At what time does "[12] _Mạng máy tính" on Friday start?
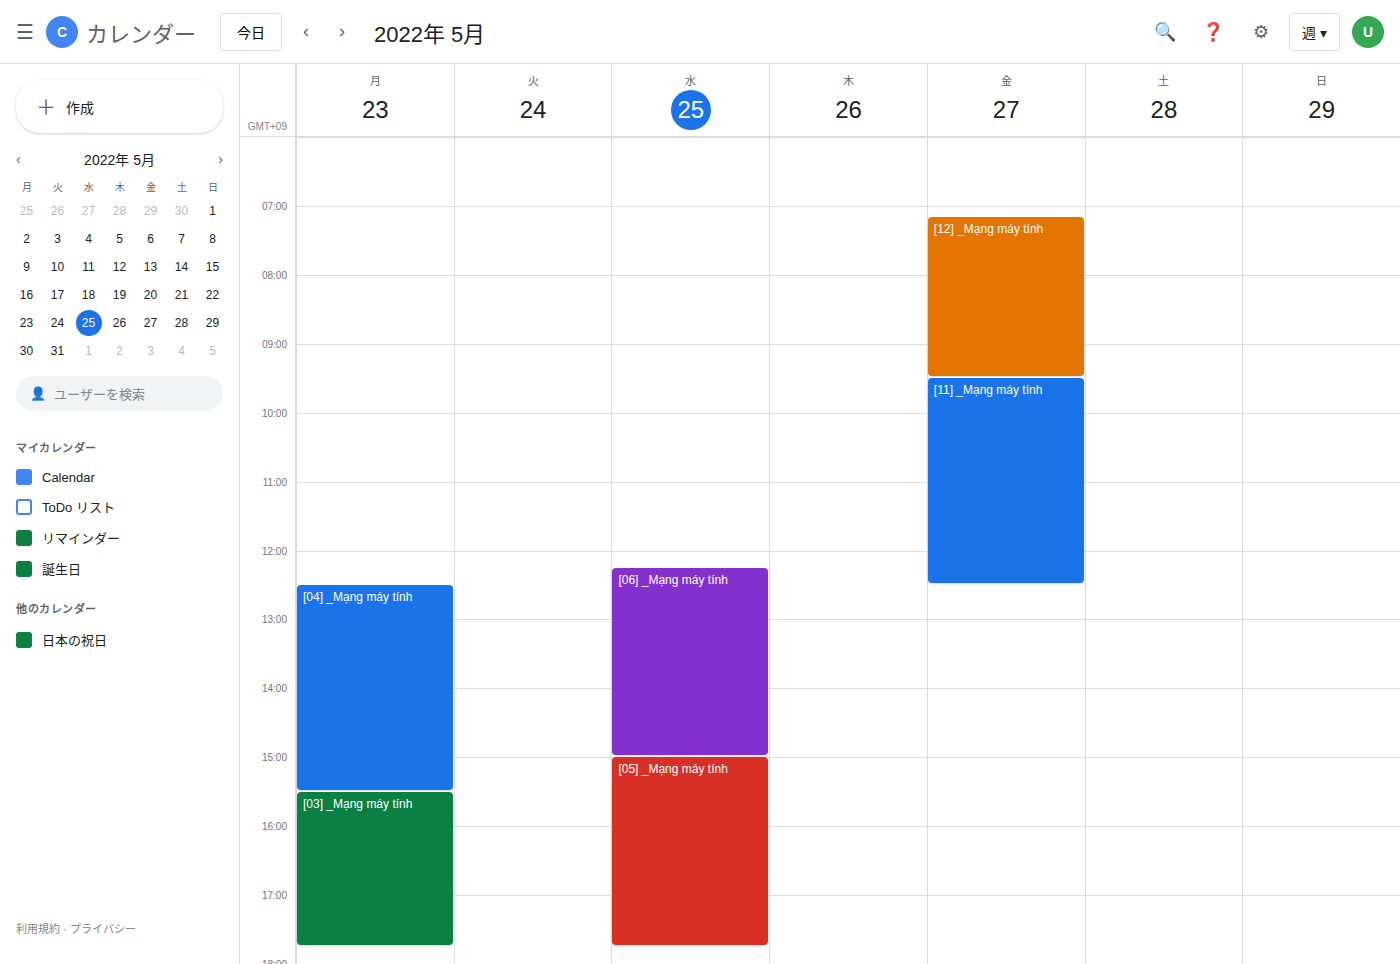
7:10 AM